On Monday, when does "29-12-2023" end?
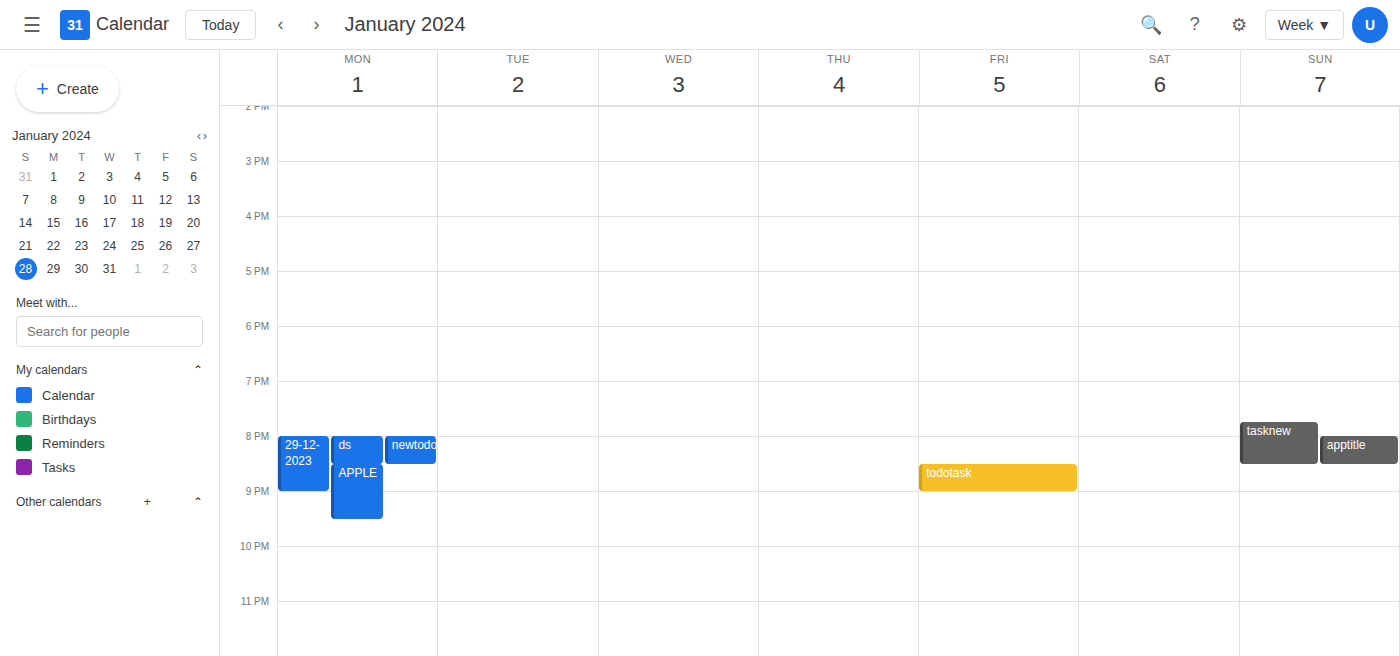
9:00 PM